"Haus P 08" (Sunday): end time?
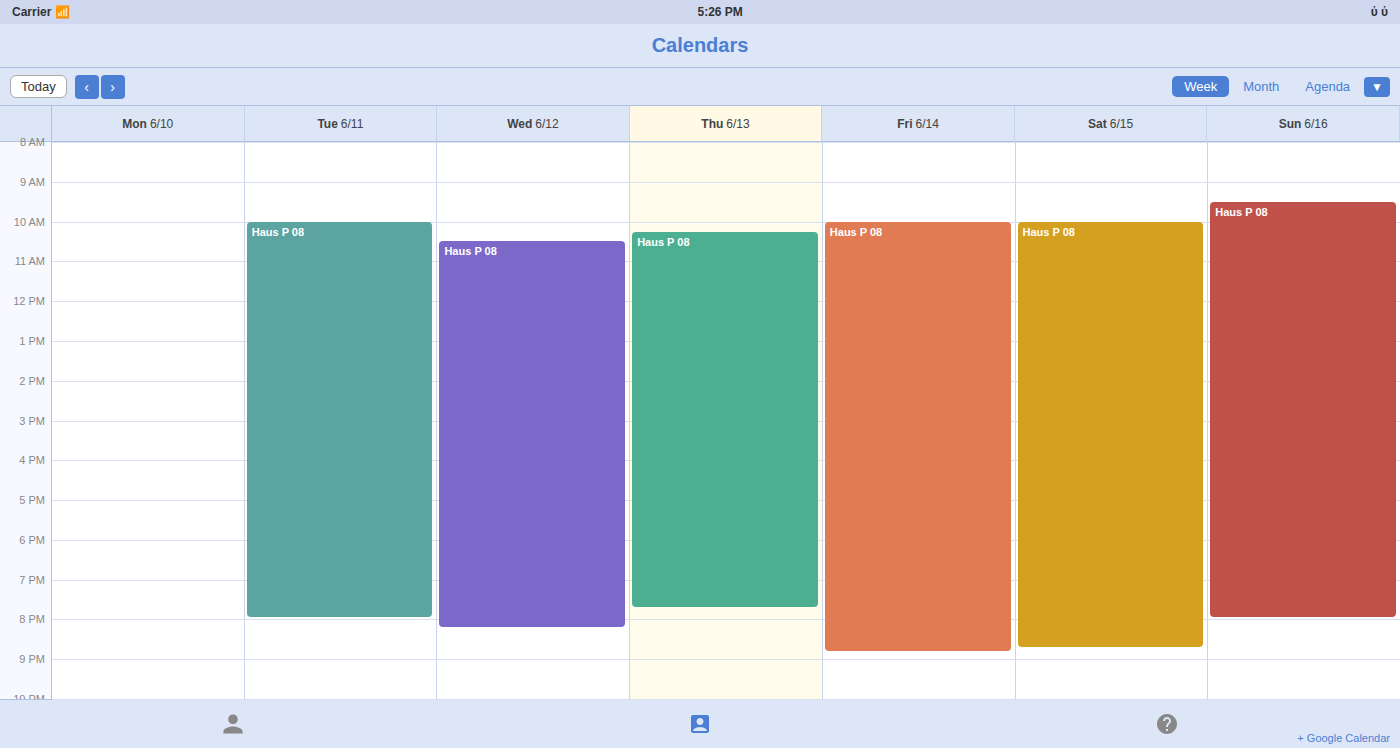
8:00 PM